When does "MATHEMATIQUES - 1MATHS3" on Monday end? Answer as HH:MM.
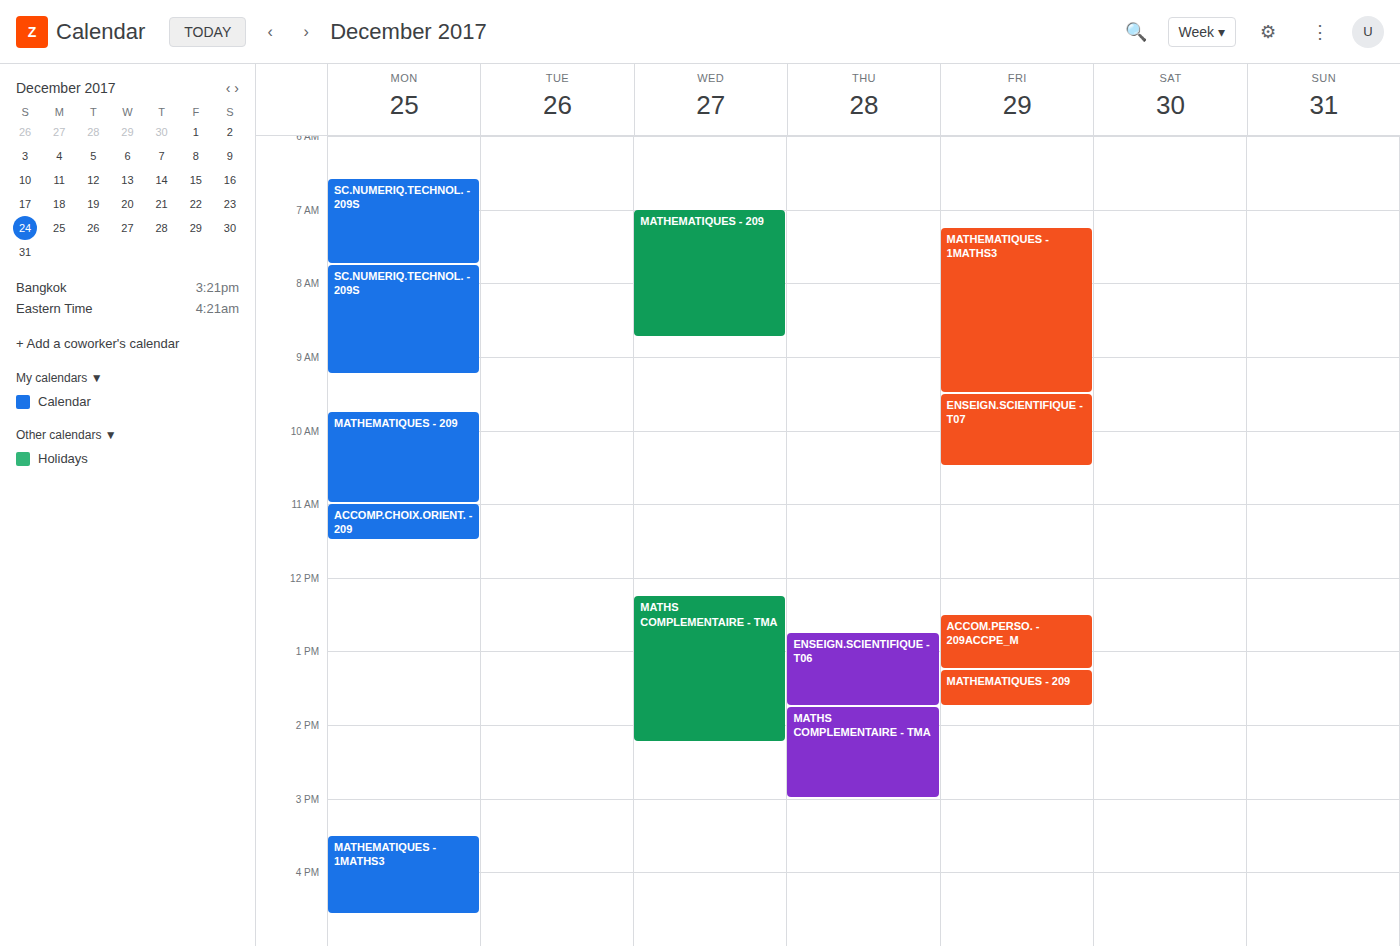
16:35